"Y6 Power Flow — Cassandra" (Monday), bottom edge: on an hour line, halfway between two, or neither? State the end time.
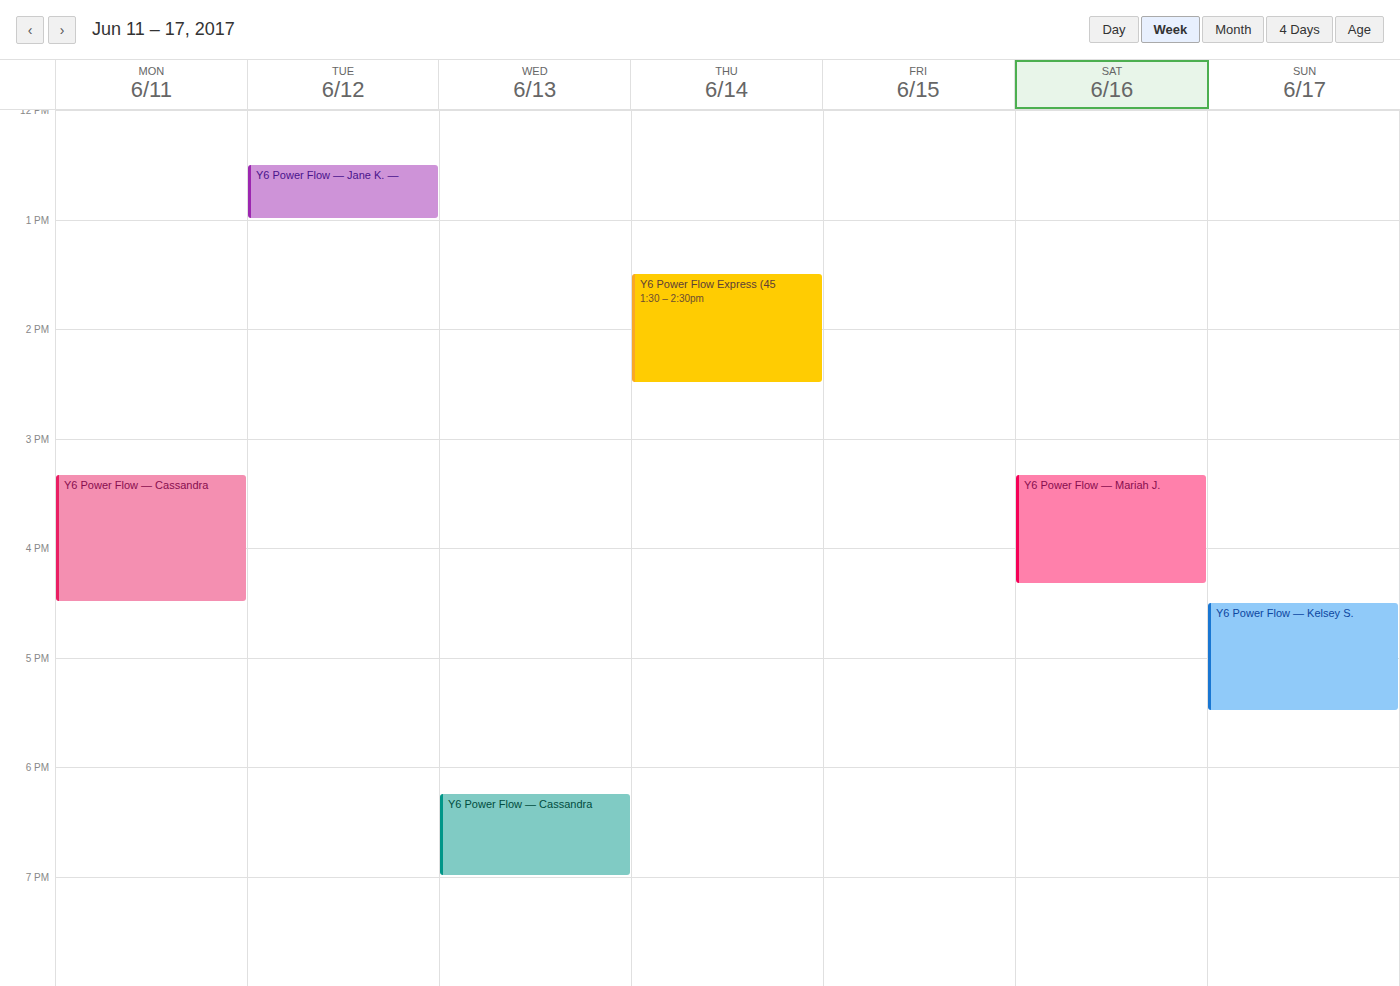
16:30 -- halfway between the 16:00 and 17:00 lines.